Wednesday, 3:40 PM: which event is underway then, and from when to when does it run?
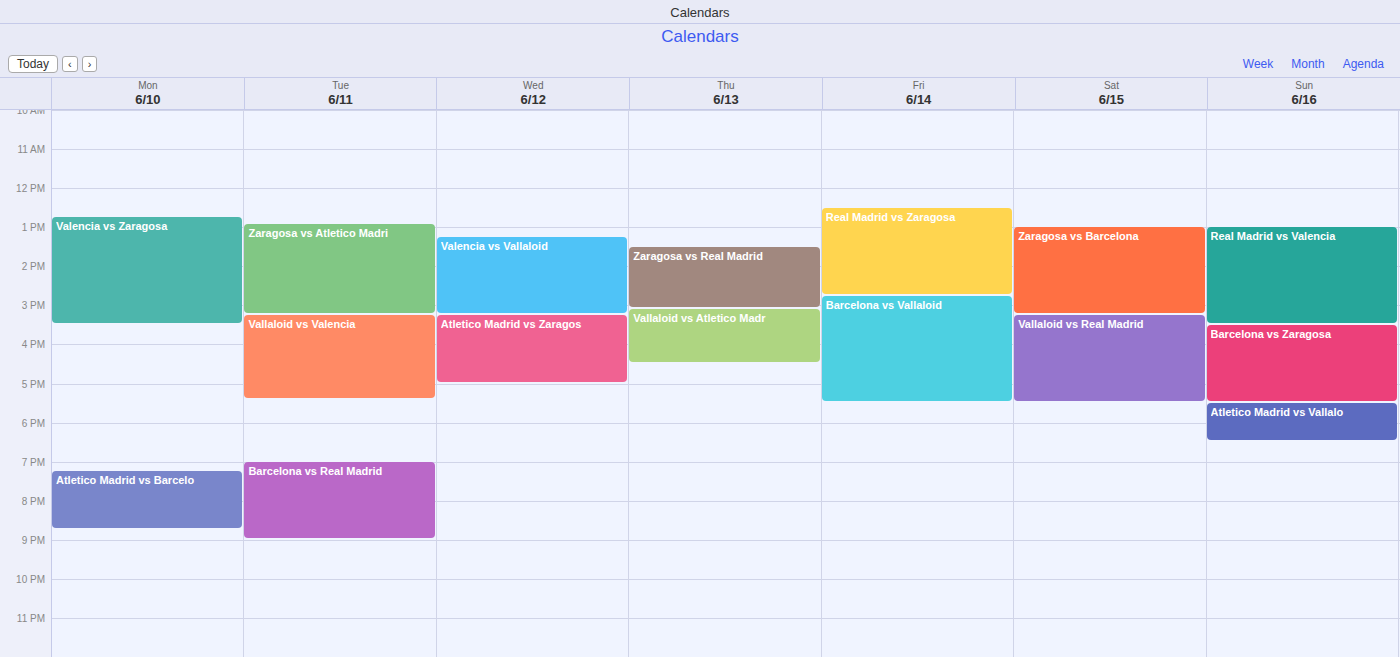
"Atletico Madrid vs Zaragos", 3:15 PM to 5:00 PM